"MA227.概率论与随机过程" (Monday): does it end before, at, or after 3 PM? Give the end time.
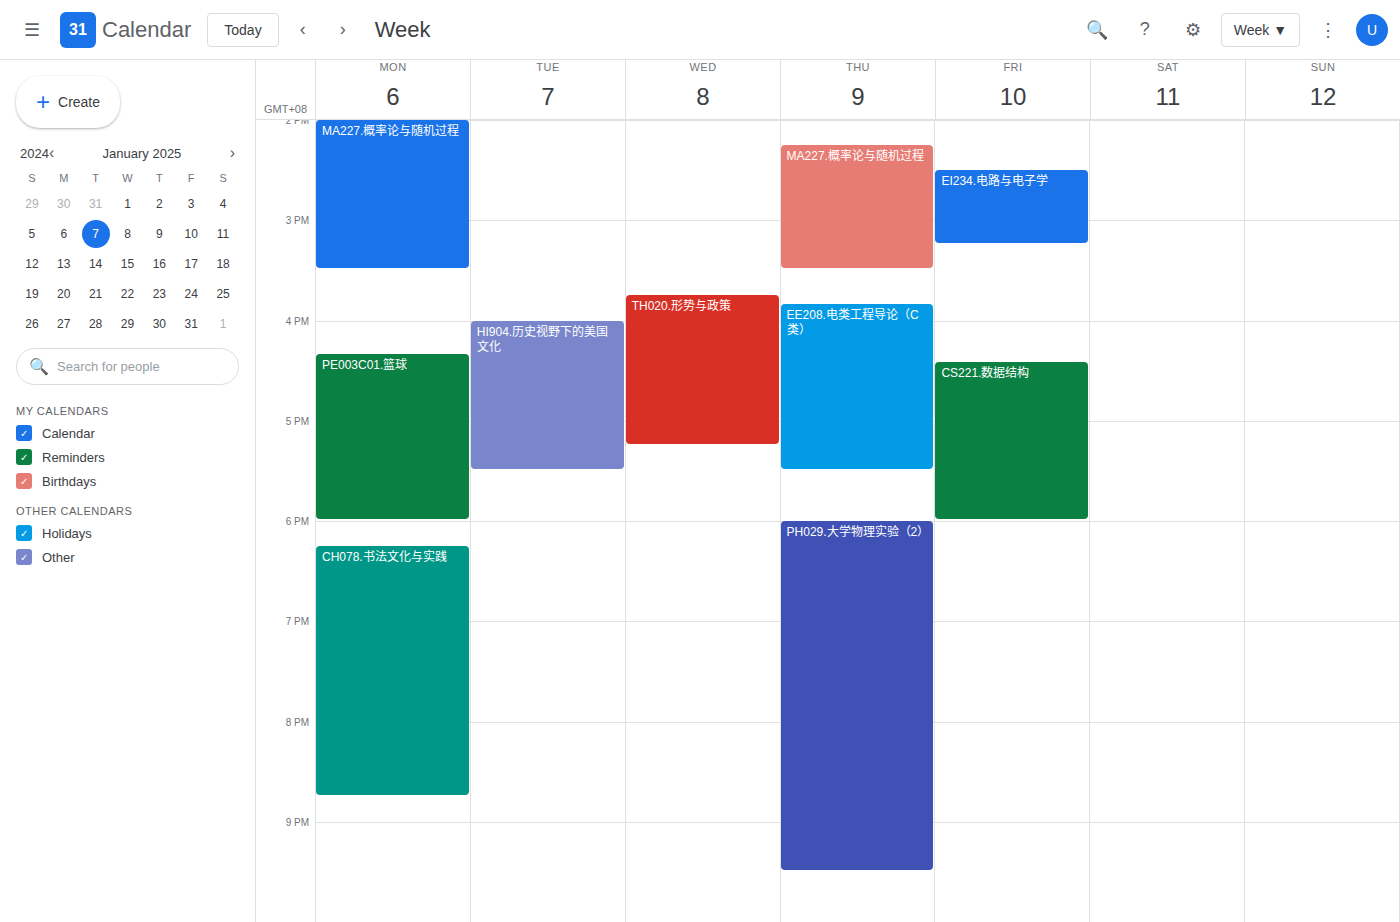
3:30 PM -- after 3 PM, 30 minutes below the 3 PM line.